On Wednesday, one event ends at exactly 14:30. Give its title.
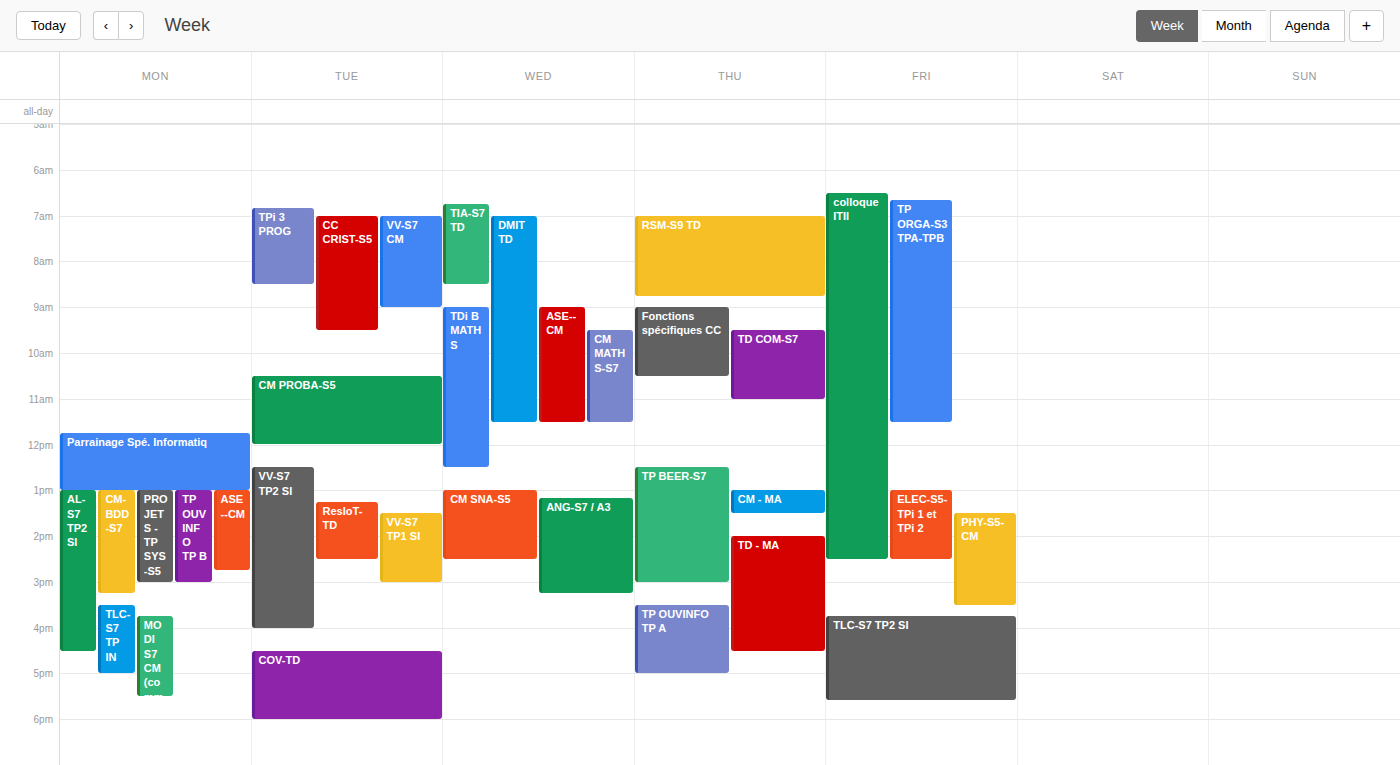
"CM SNA-S5"